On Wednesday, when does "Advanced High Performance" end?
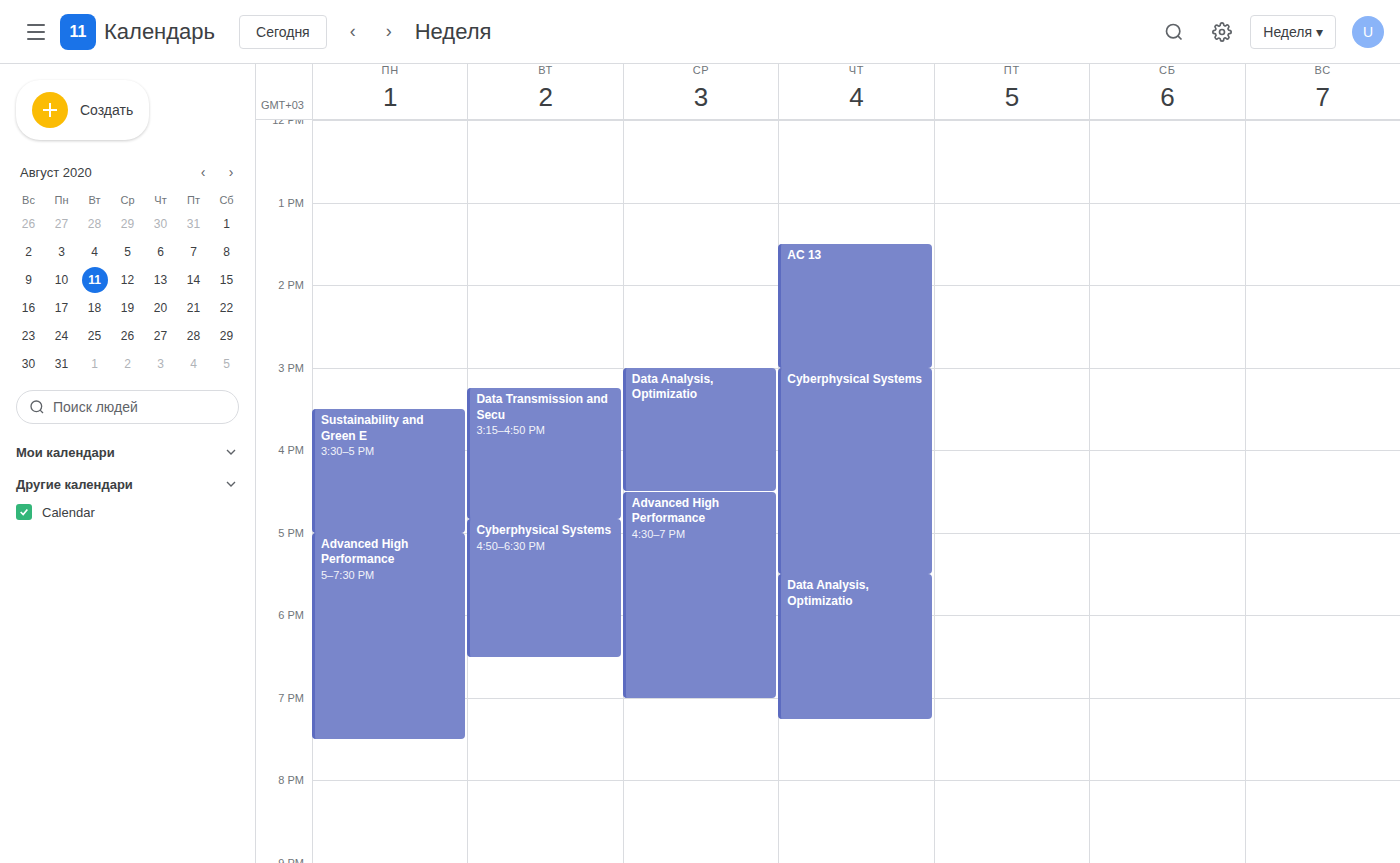
7:00 PM